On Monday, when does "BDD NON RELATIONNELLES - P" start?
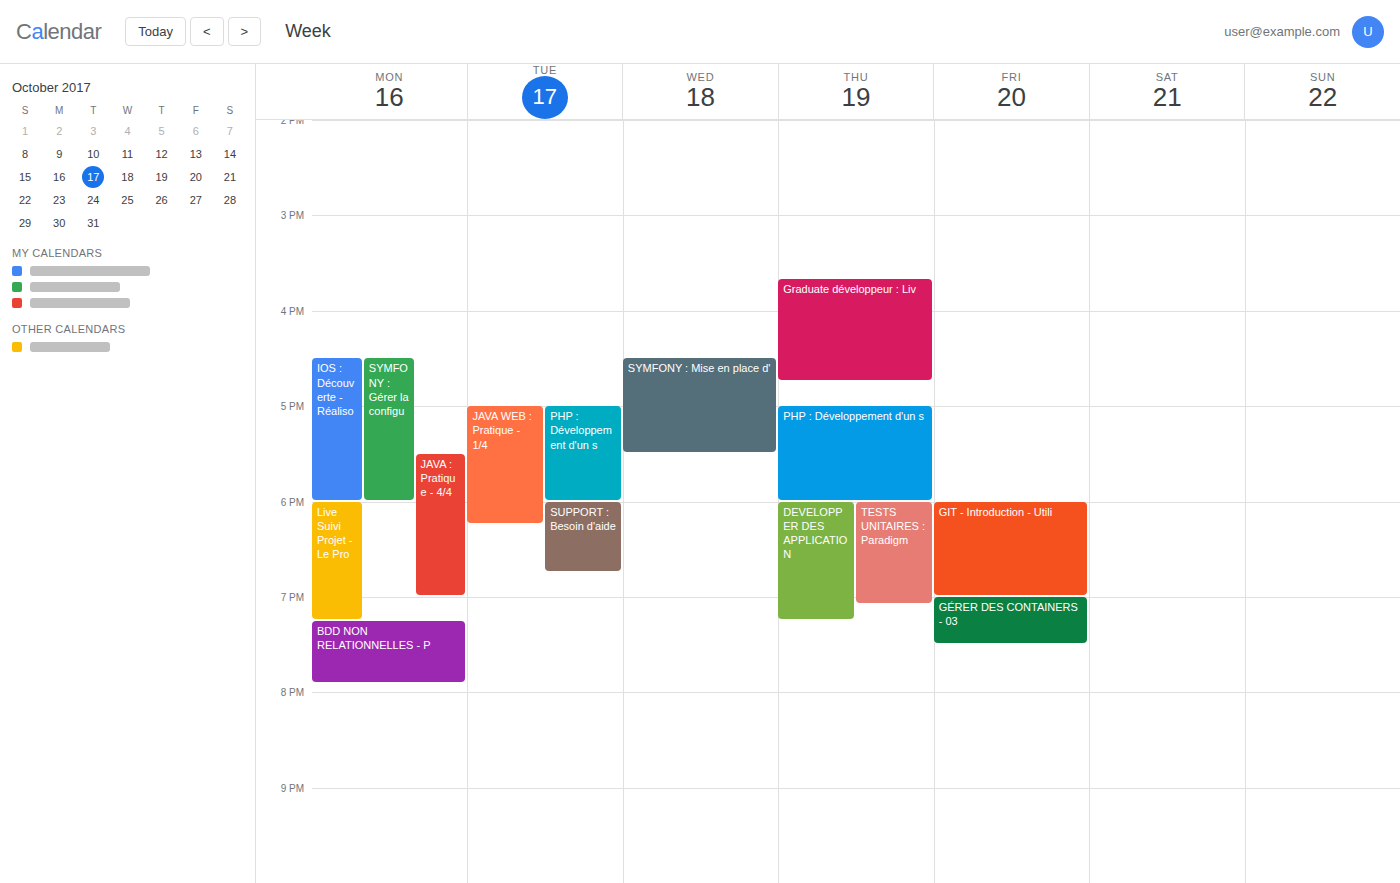
7:15 PM